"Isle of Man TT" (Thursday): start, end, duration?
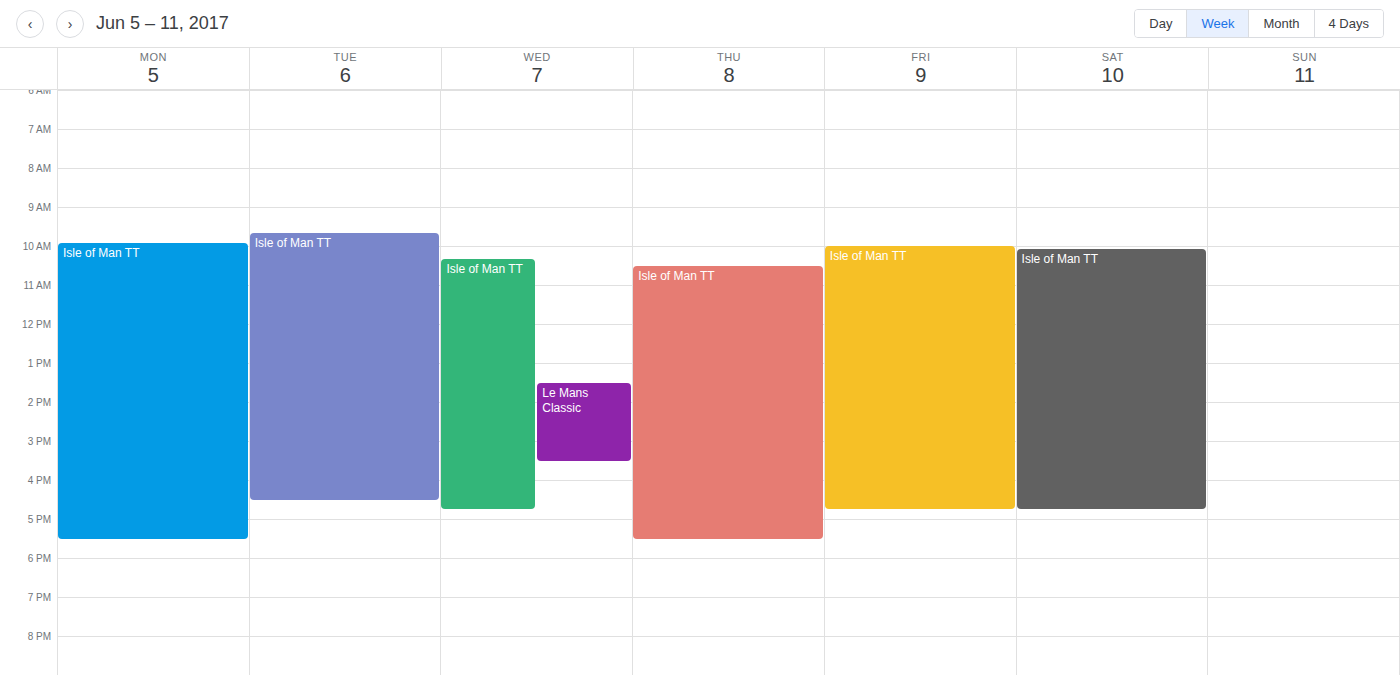
10:30 AM to 5:30 PM, 7 hours